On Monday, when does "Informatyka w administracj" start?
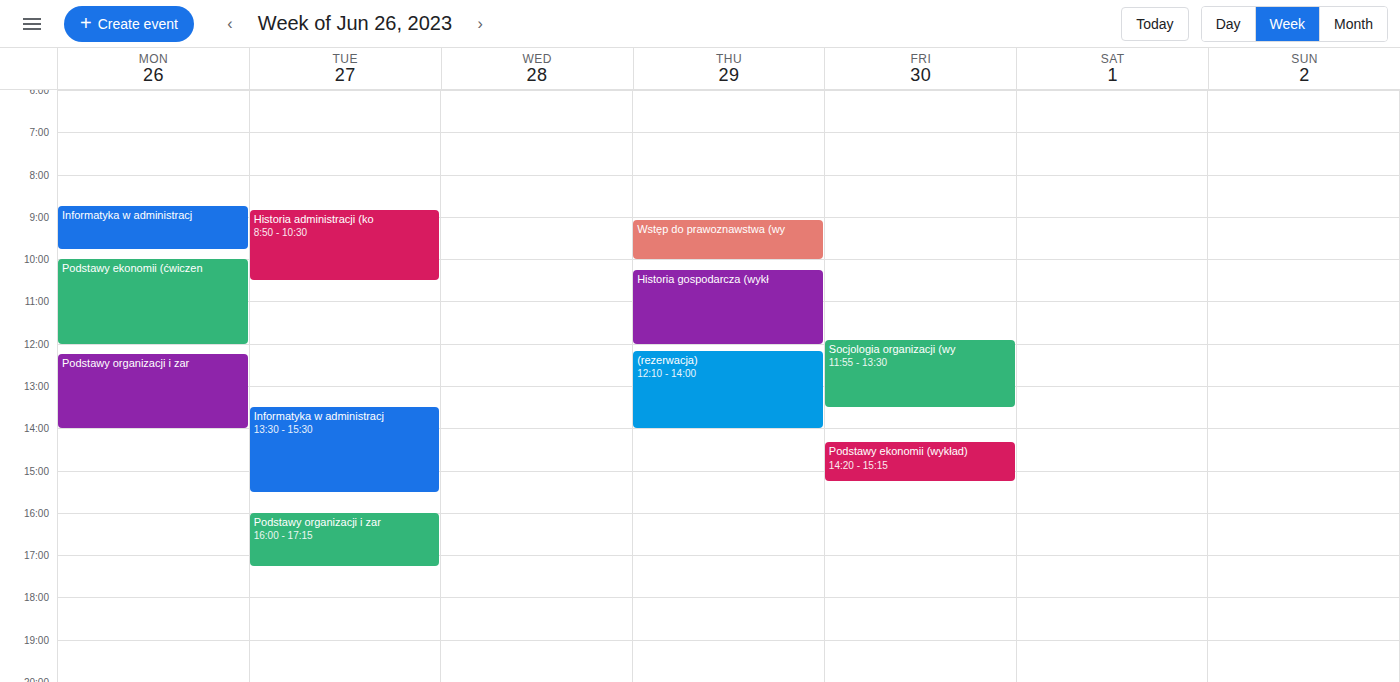
08:45